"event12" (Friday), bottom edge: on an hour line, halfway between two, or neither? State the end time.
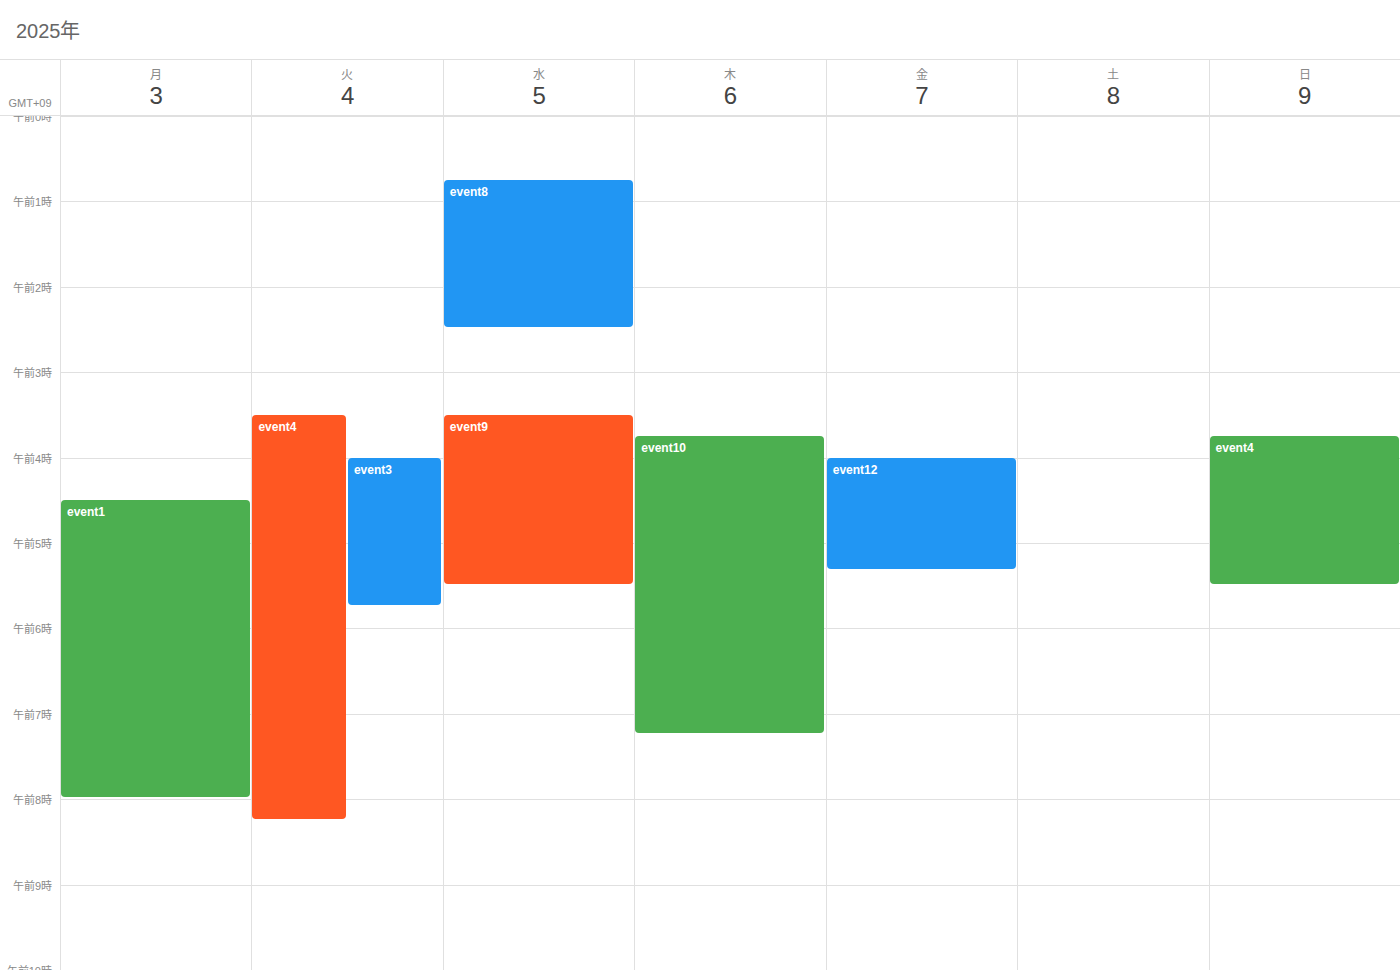
05:20 -- neither: 20 minutes below the 05:00 line and 40 minutes above the 06:00 line.